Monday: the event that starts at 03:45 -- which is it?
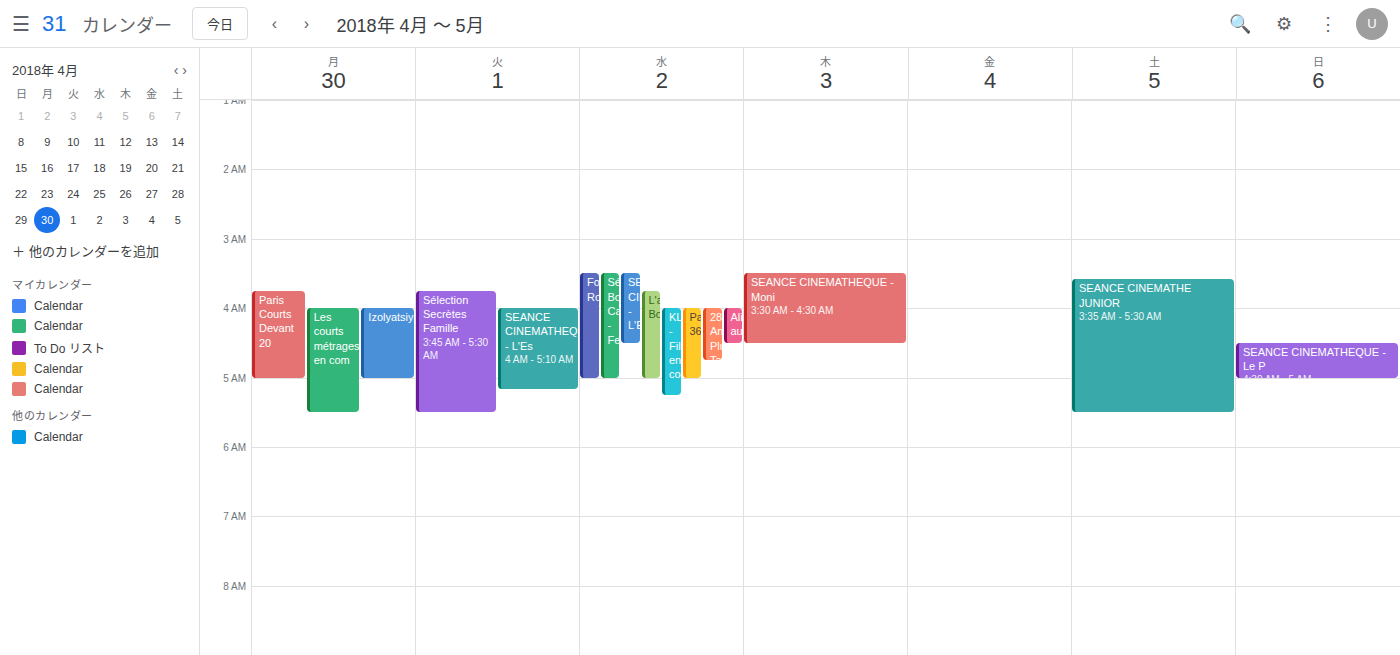
"Paris Courts Devant 20"